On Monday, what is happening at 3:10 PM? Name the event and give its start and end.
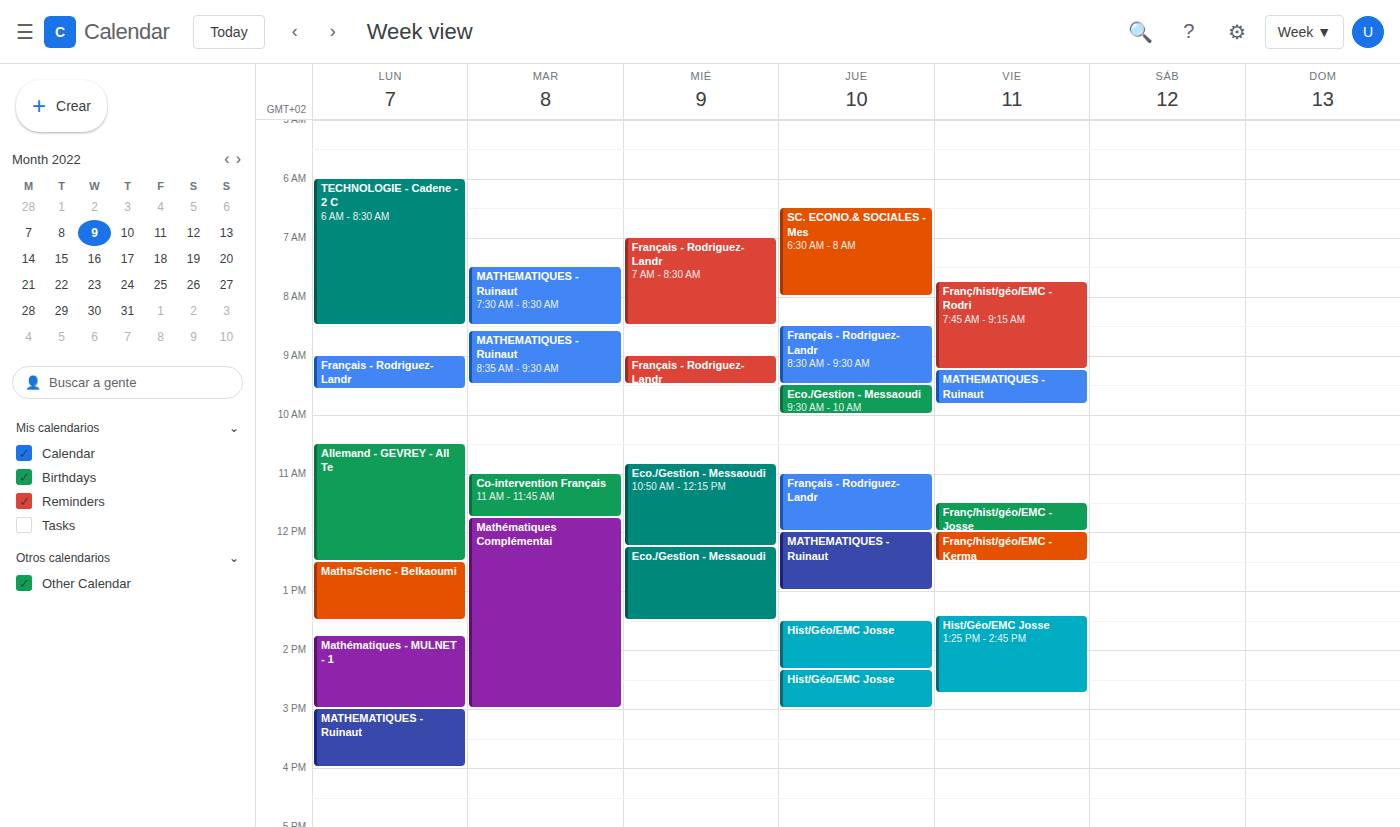
"MATHEMATIQUES - Ruinaut", 3:00 PM to 4:00 PM